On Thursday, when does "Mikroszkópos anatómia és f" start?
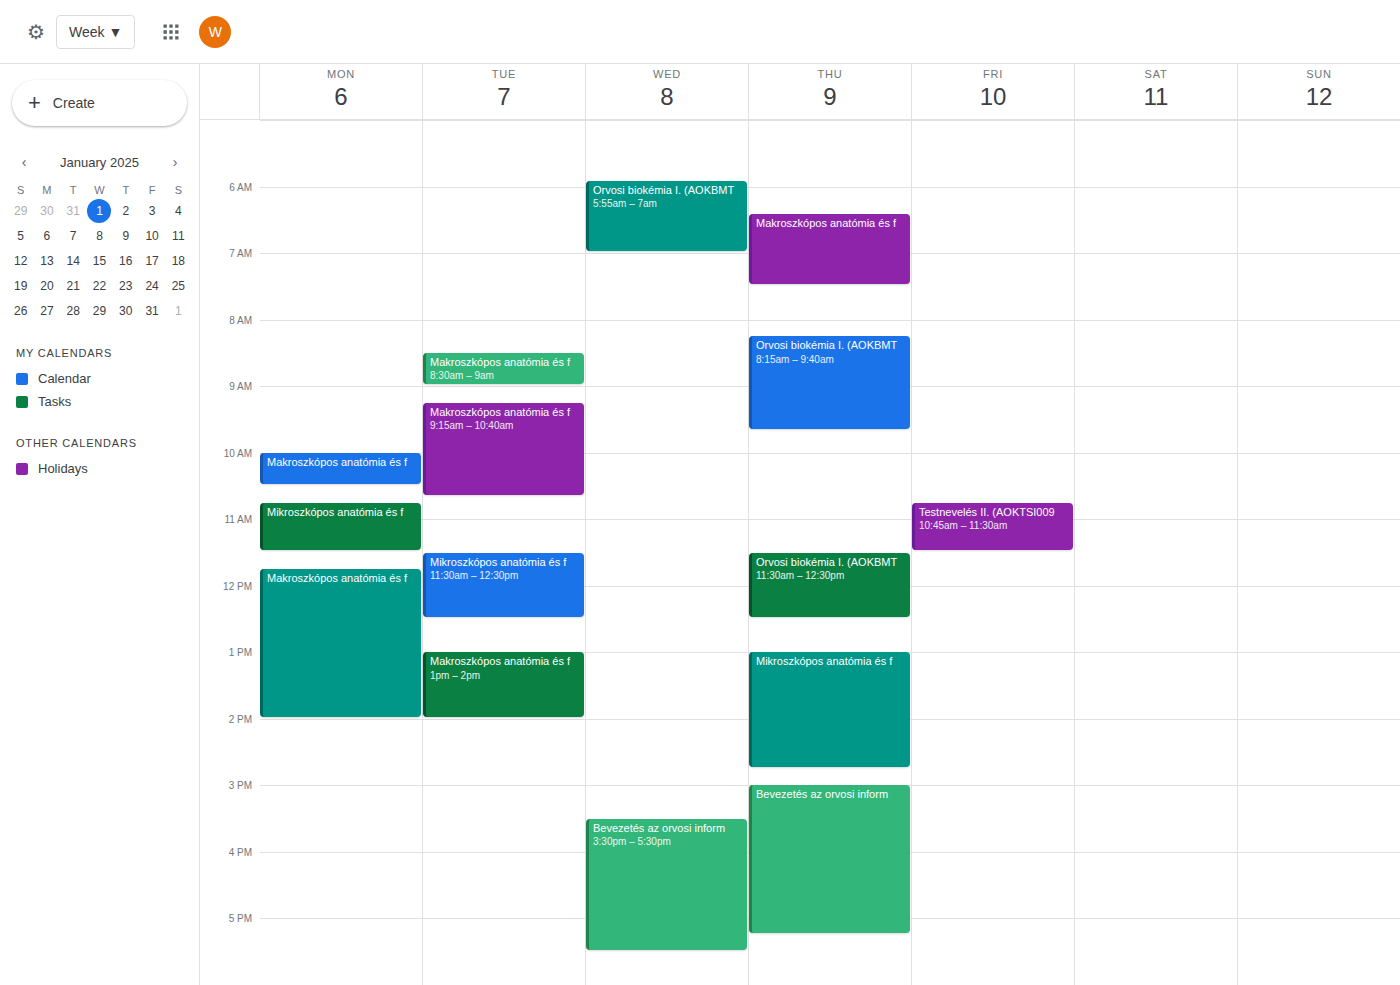
1:00 PM